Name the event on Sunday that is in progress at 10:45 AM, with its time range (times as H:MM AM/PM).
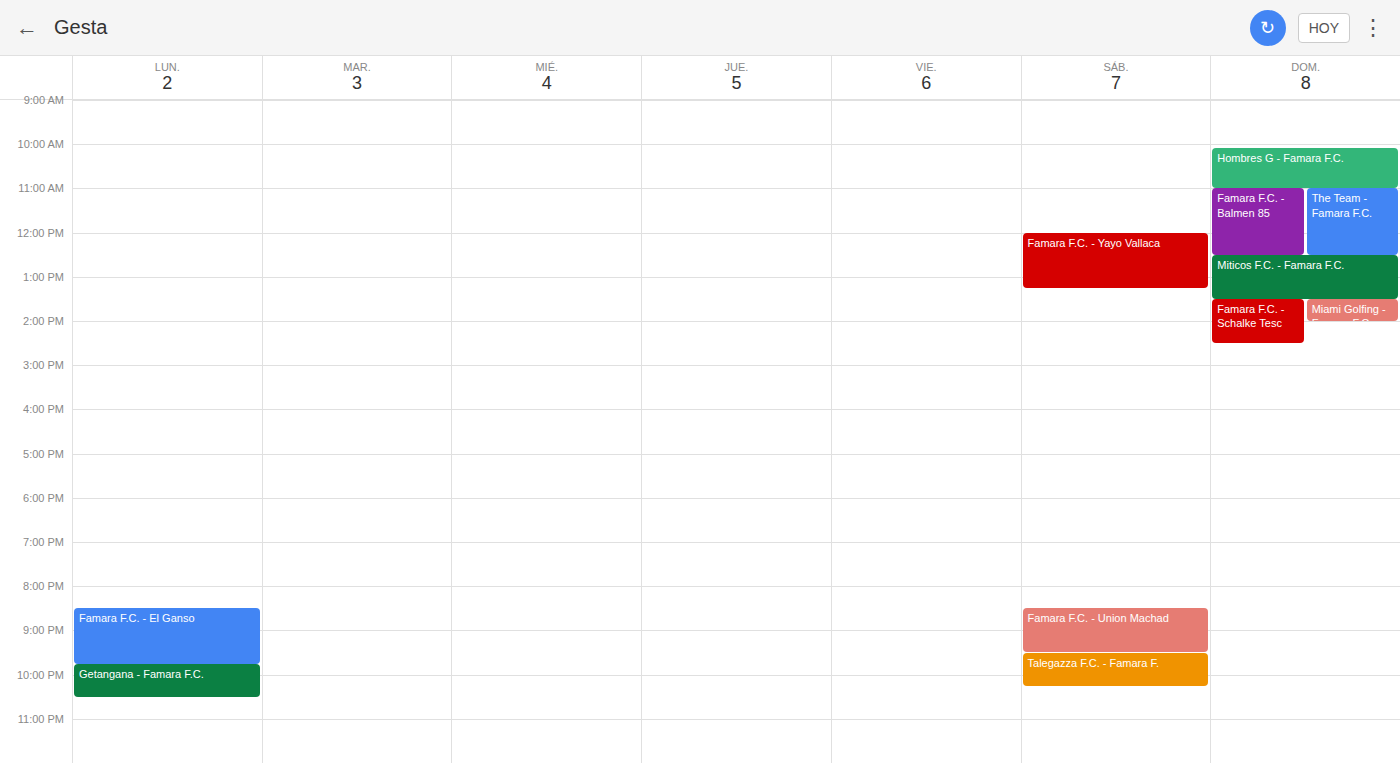
"Hombres G - Famara F.C.", 10:05 AM to 11:00 AM